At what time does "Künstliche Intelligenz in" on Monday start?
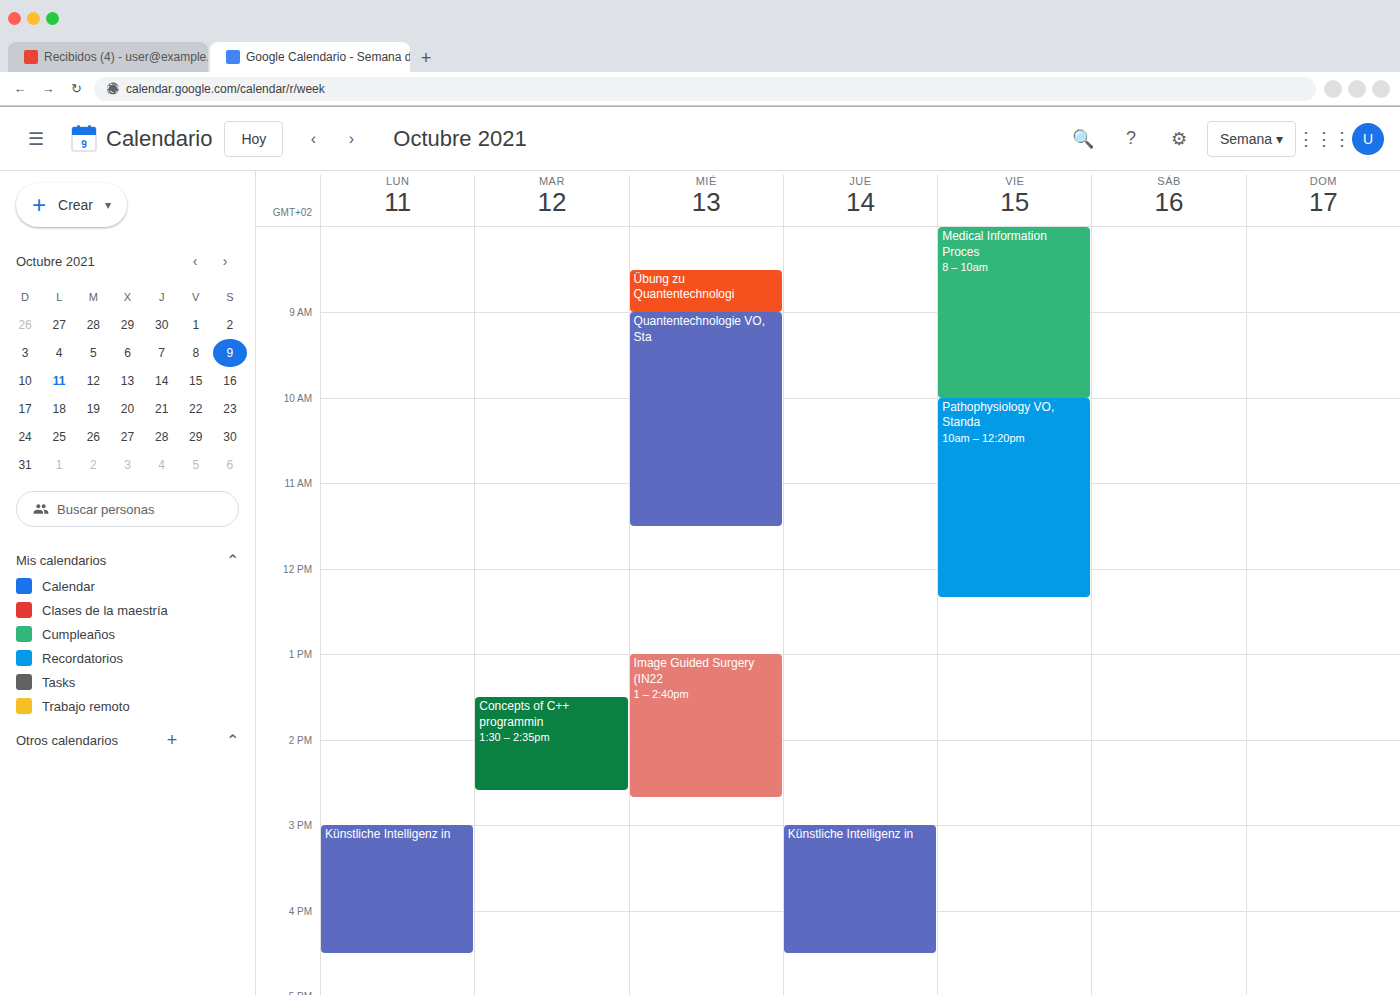
15:00